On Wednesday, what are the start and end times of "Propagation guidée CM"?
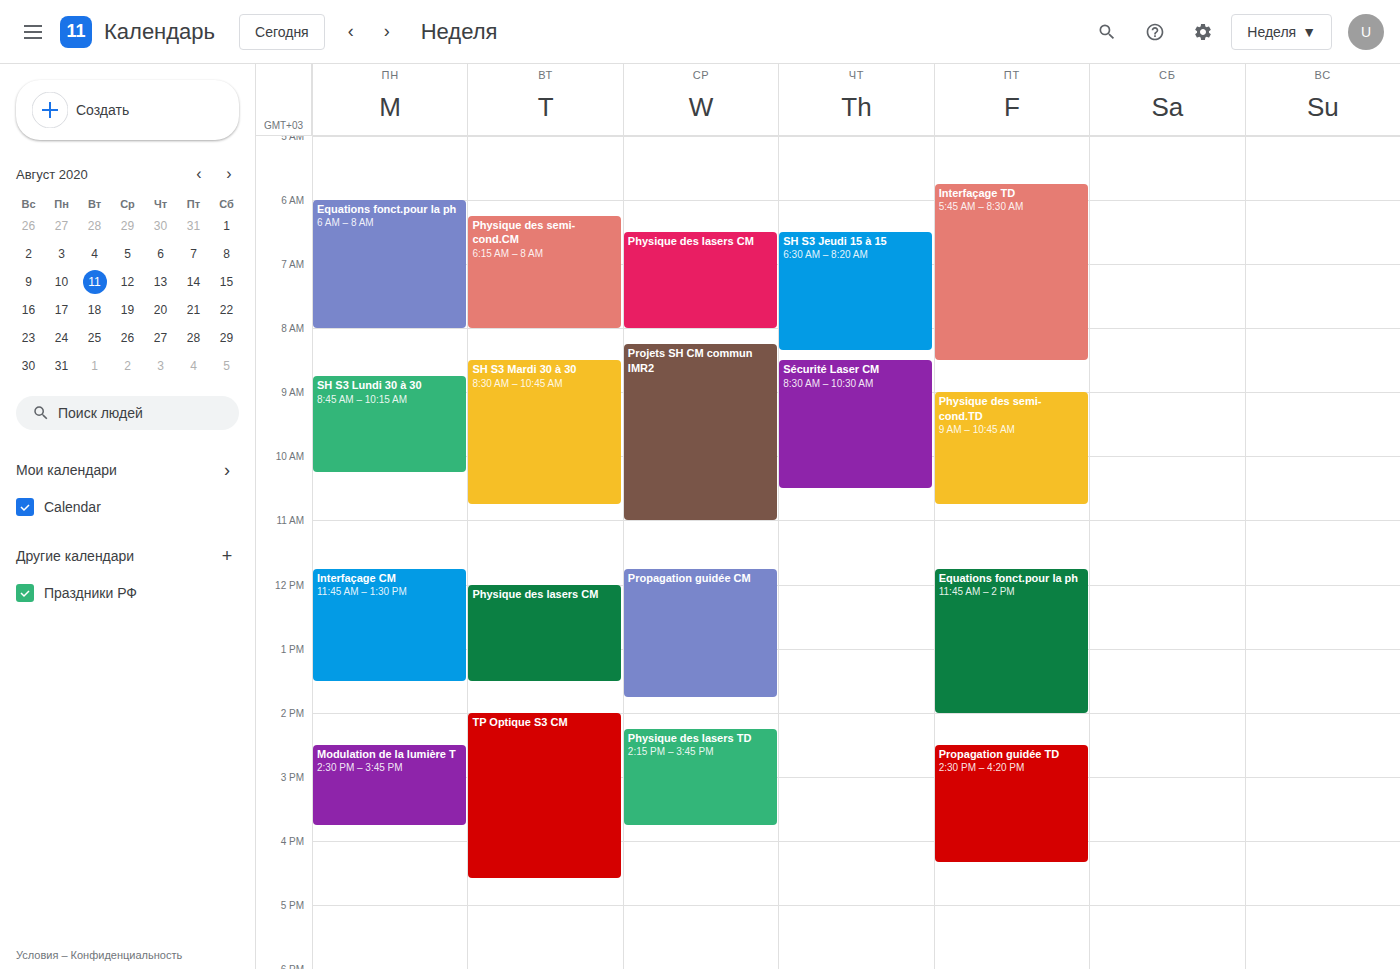
11:45 AM to 1:45 PM